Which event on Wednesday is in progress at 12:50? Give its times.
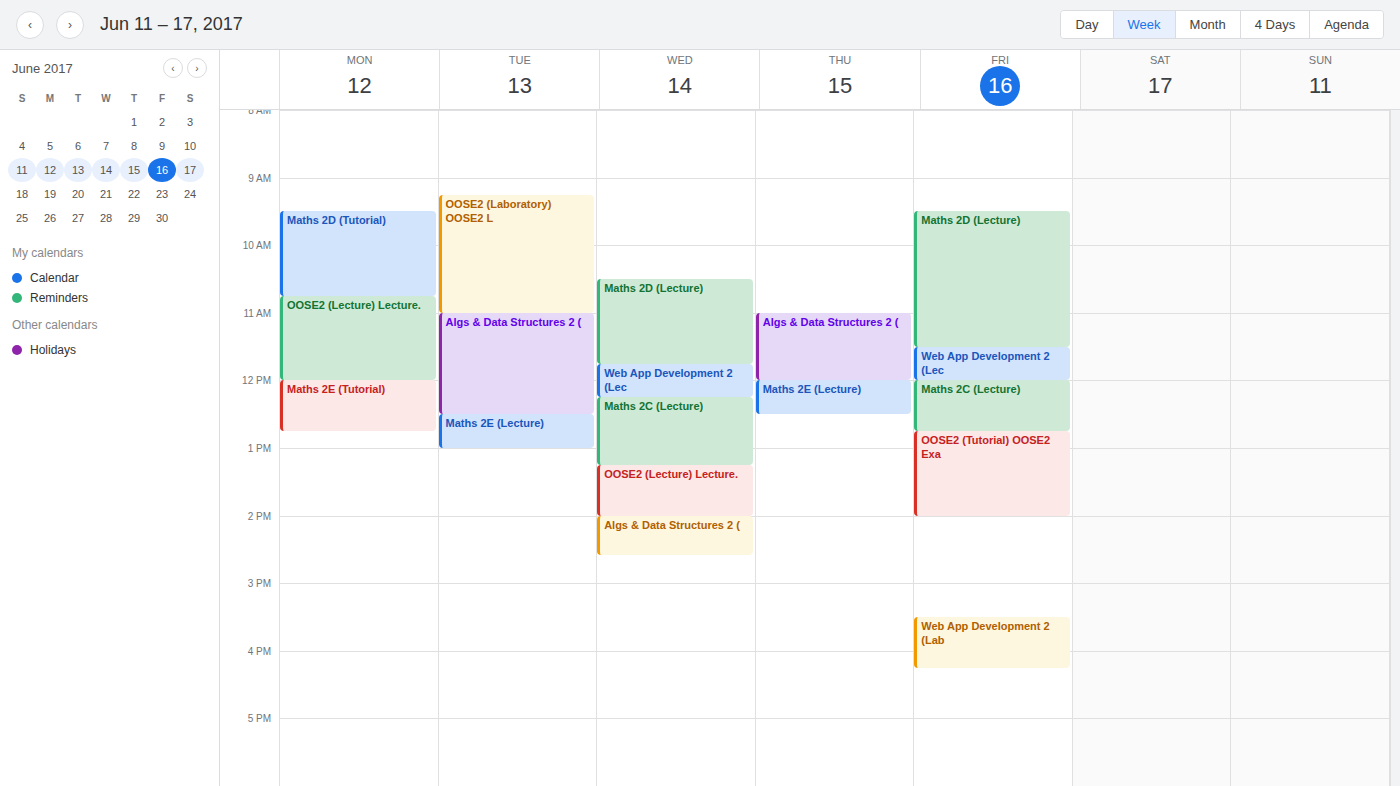
"Maths 2C (Lecture)", 12:15 to 13:15